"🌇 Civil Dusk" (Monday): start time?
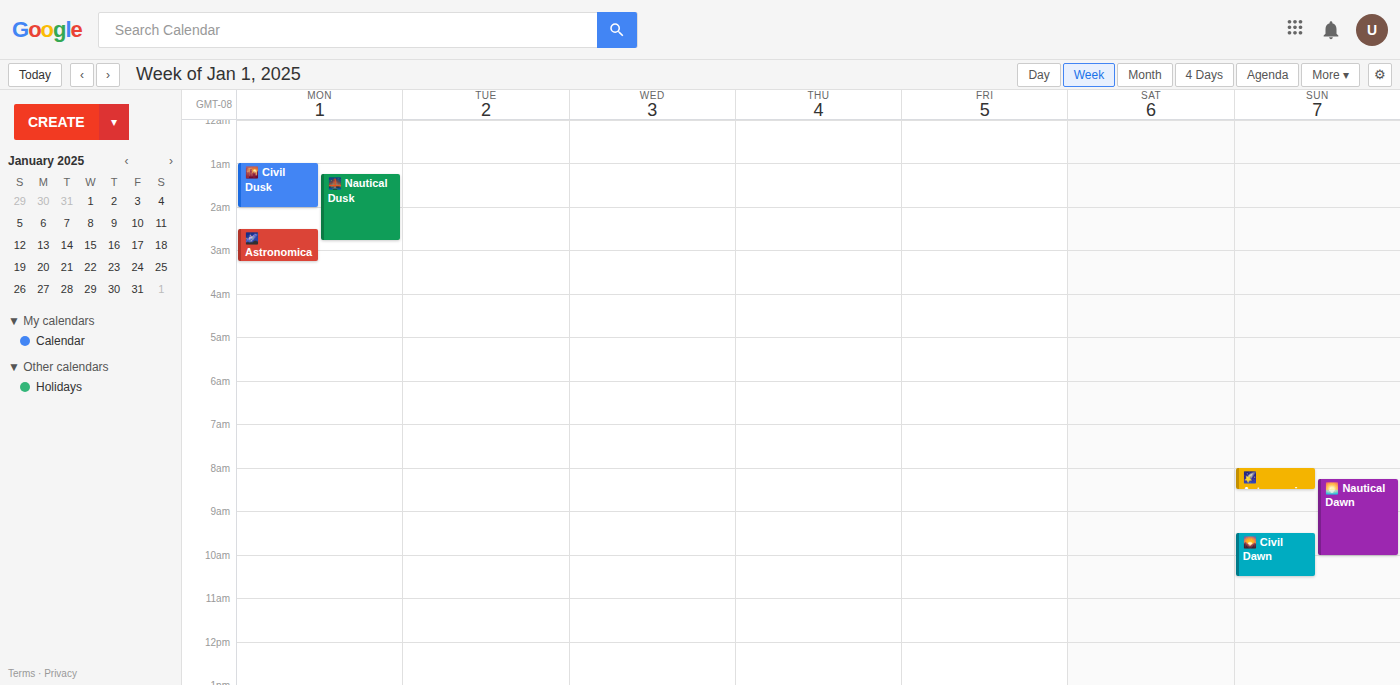
1:00 AM